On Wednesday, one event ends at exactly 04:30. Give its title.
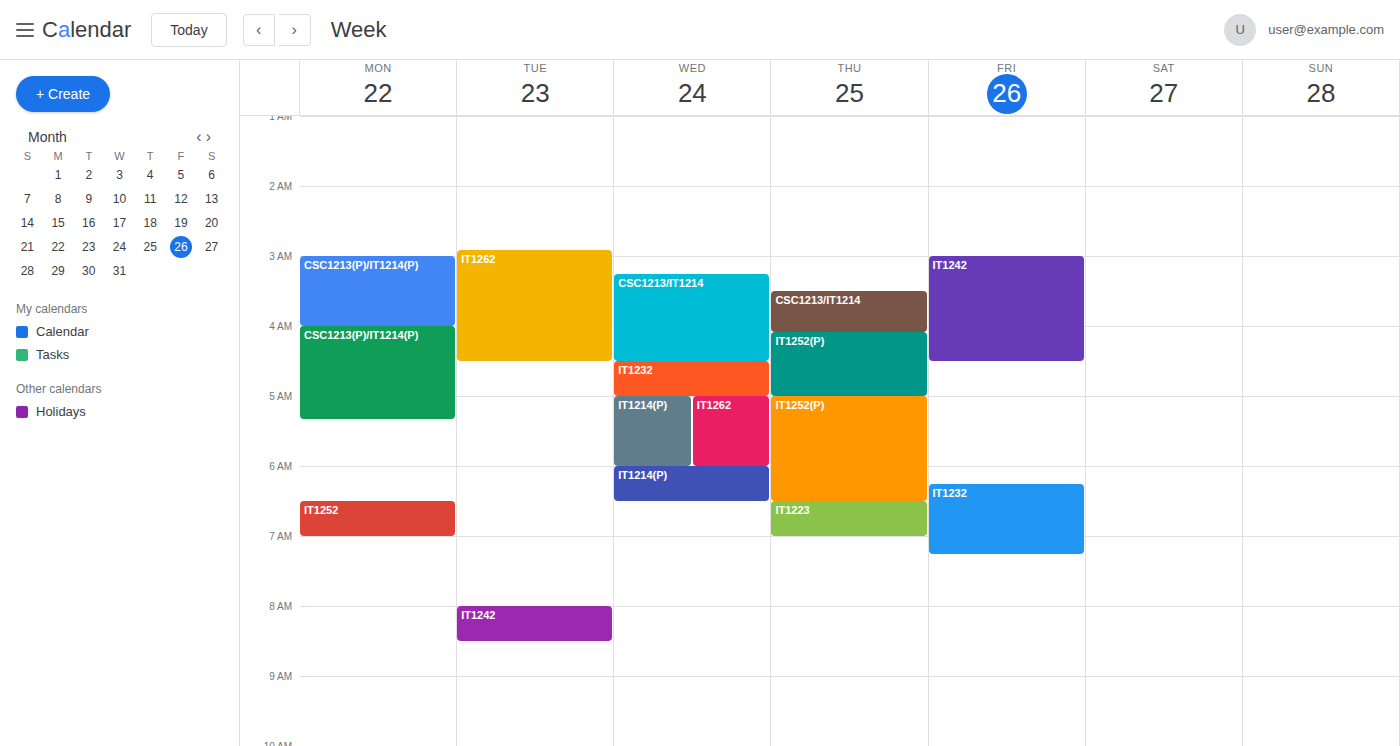
"CSC1213/IT1214"